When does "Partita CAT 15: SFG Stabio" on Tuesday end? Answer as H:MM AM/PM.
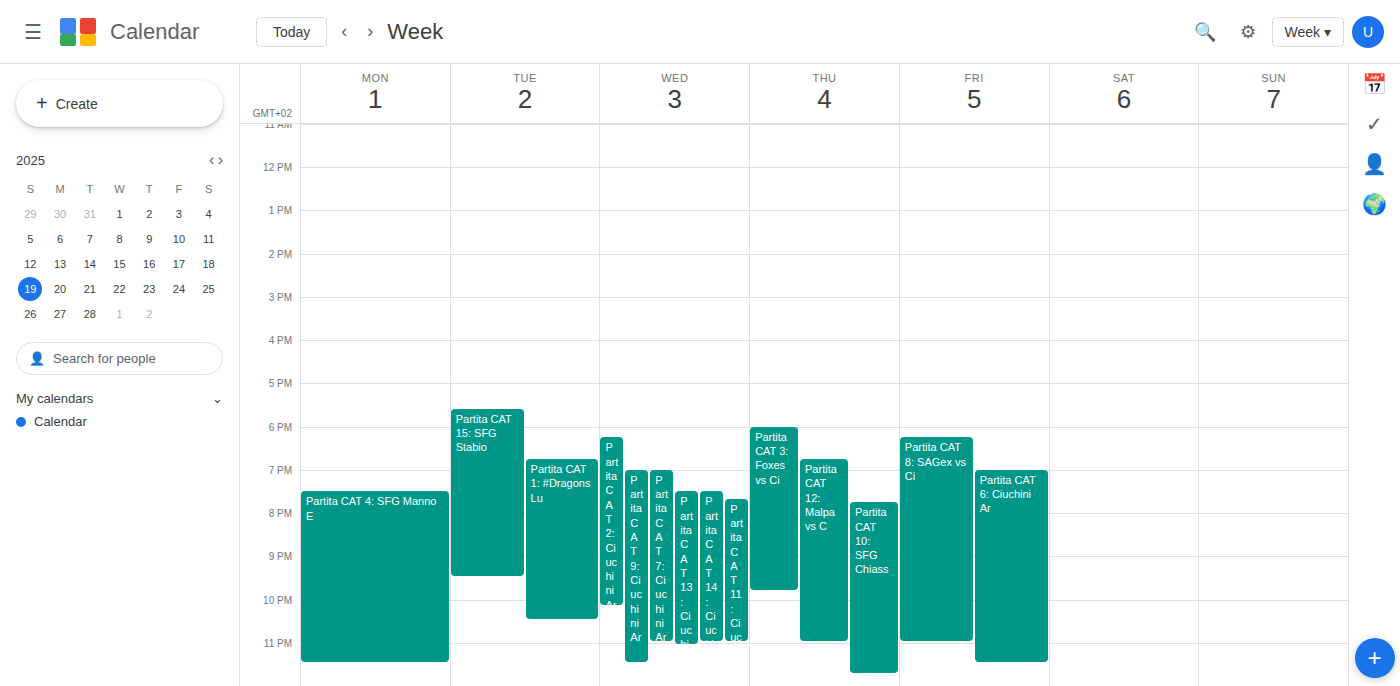
9:30 PM